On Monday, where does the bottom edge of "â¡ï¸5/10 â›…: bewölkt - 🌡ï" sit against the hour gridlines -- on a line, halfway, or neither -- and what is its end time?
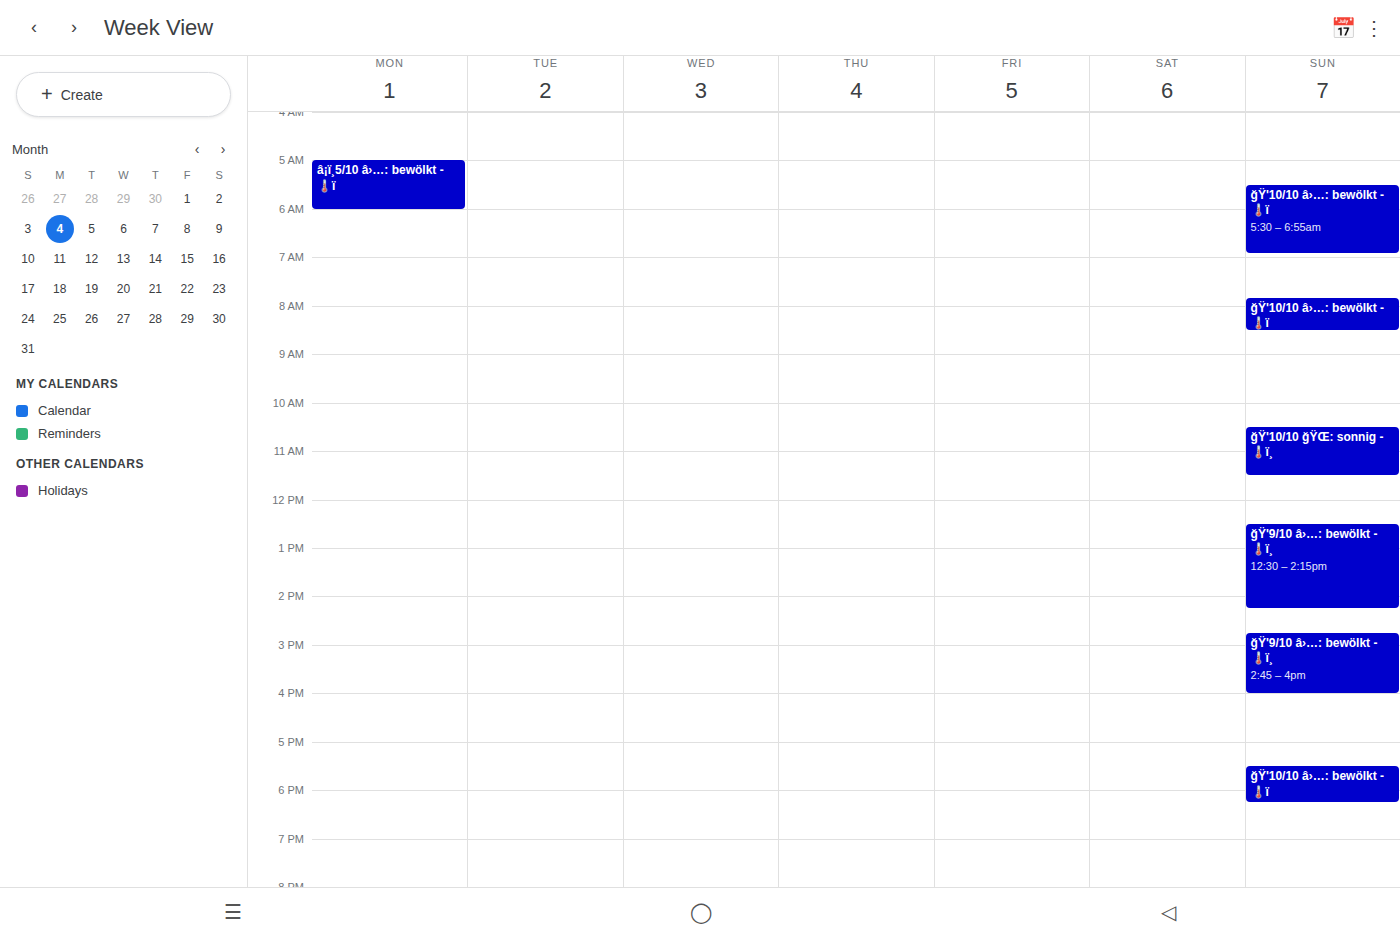
6:00 AM -- exactly on the 6 AM line.